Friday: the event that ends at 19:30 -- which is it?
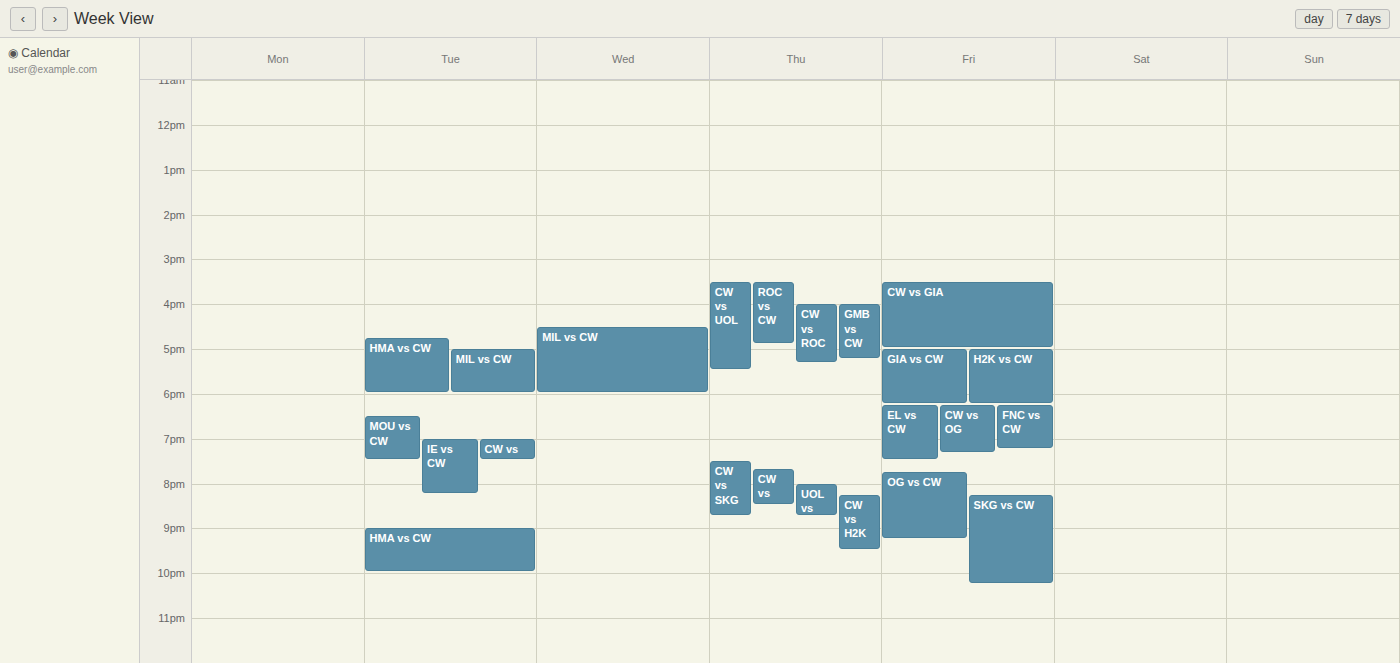
"EL vs CW"